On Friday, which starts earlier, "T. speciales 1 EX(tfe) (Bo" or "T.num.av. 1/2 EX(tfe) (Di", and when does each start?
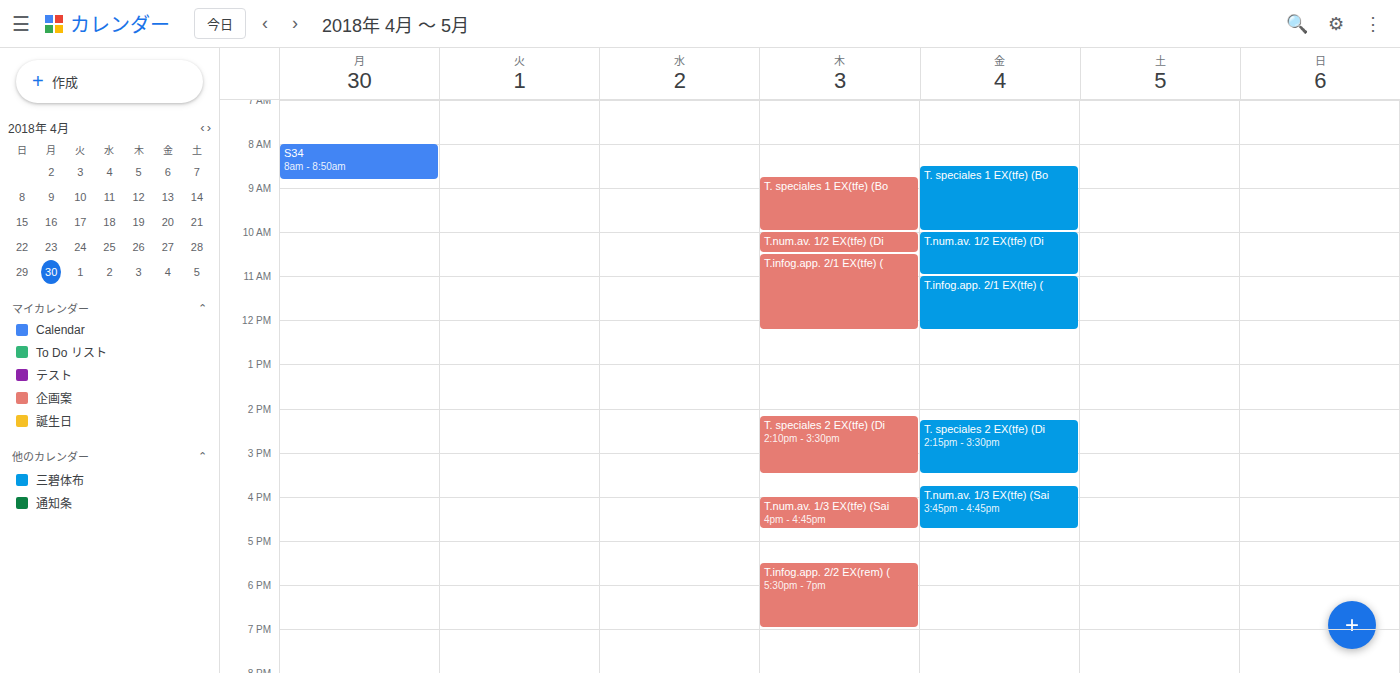
"T. speciales 1 EX(tfe) (Bo" 8:30 AM; "T.num.av. 1/2 EX(tfe) (Di" 10:00 AM.